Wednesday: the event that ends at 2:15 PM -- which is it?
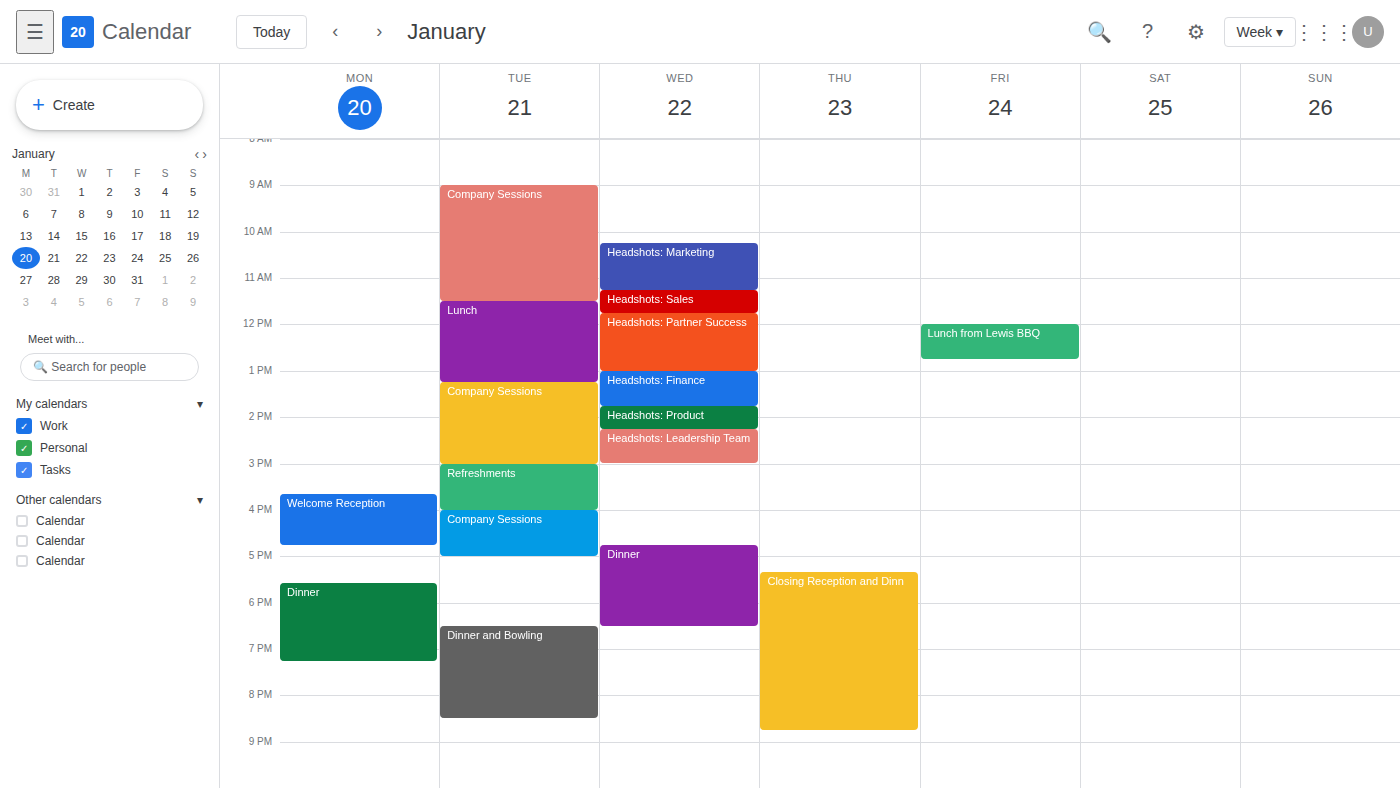
"Headshots: Product"